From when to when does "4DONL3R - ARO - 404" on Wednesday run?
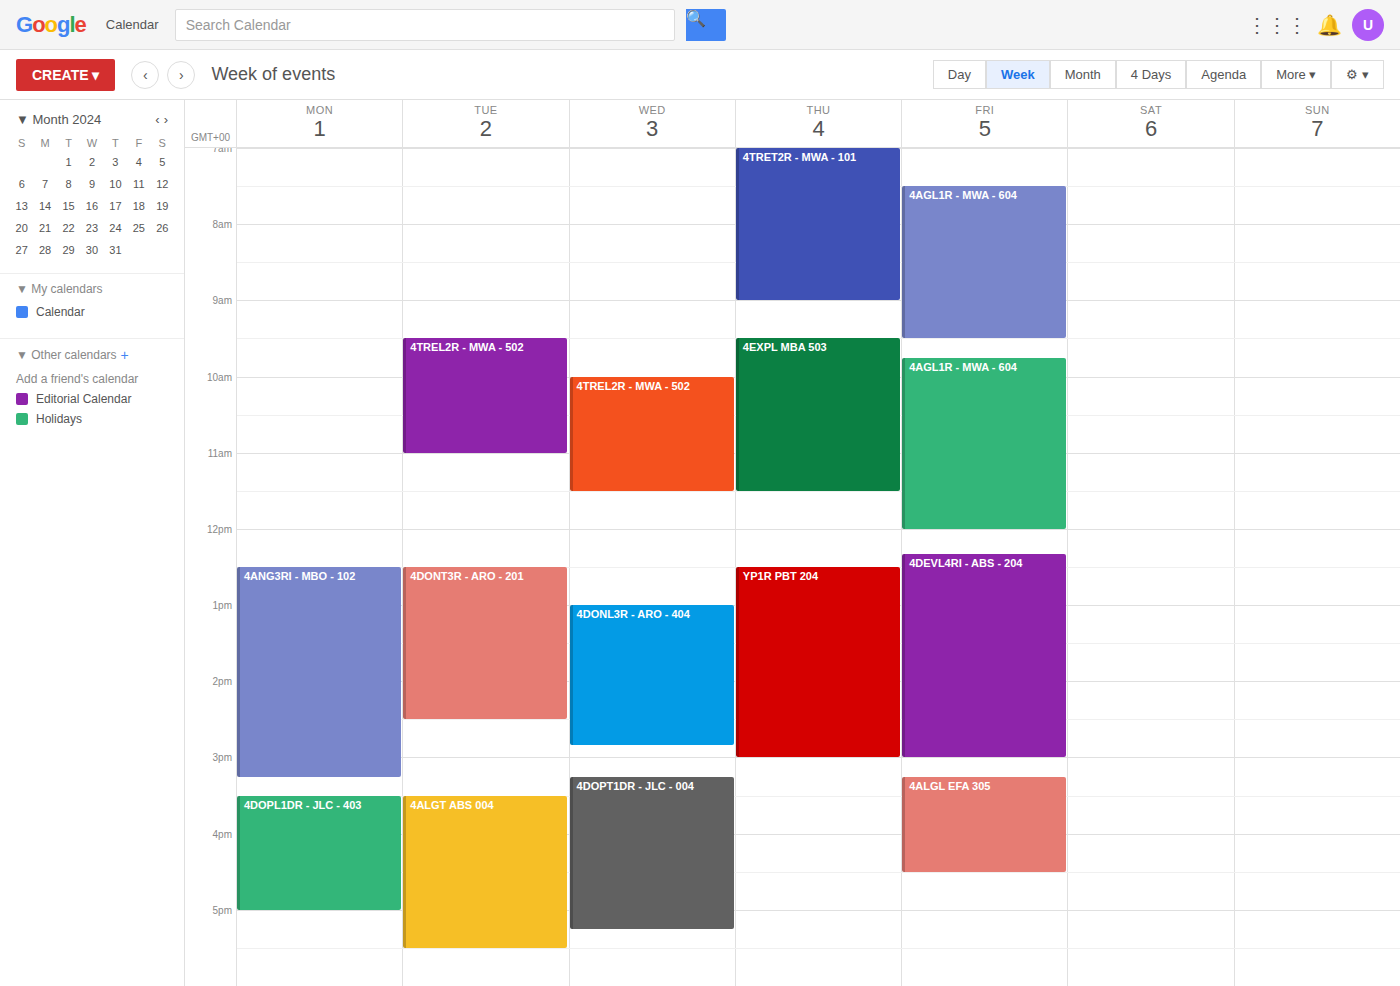
1:00 PM to 2:50 PM